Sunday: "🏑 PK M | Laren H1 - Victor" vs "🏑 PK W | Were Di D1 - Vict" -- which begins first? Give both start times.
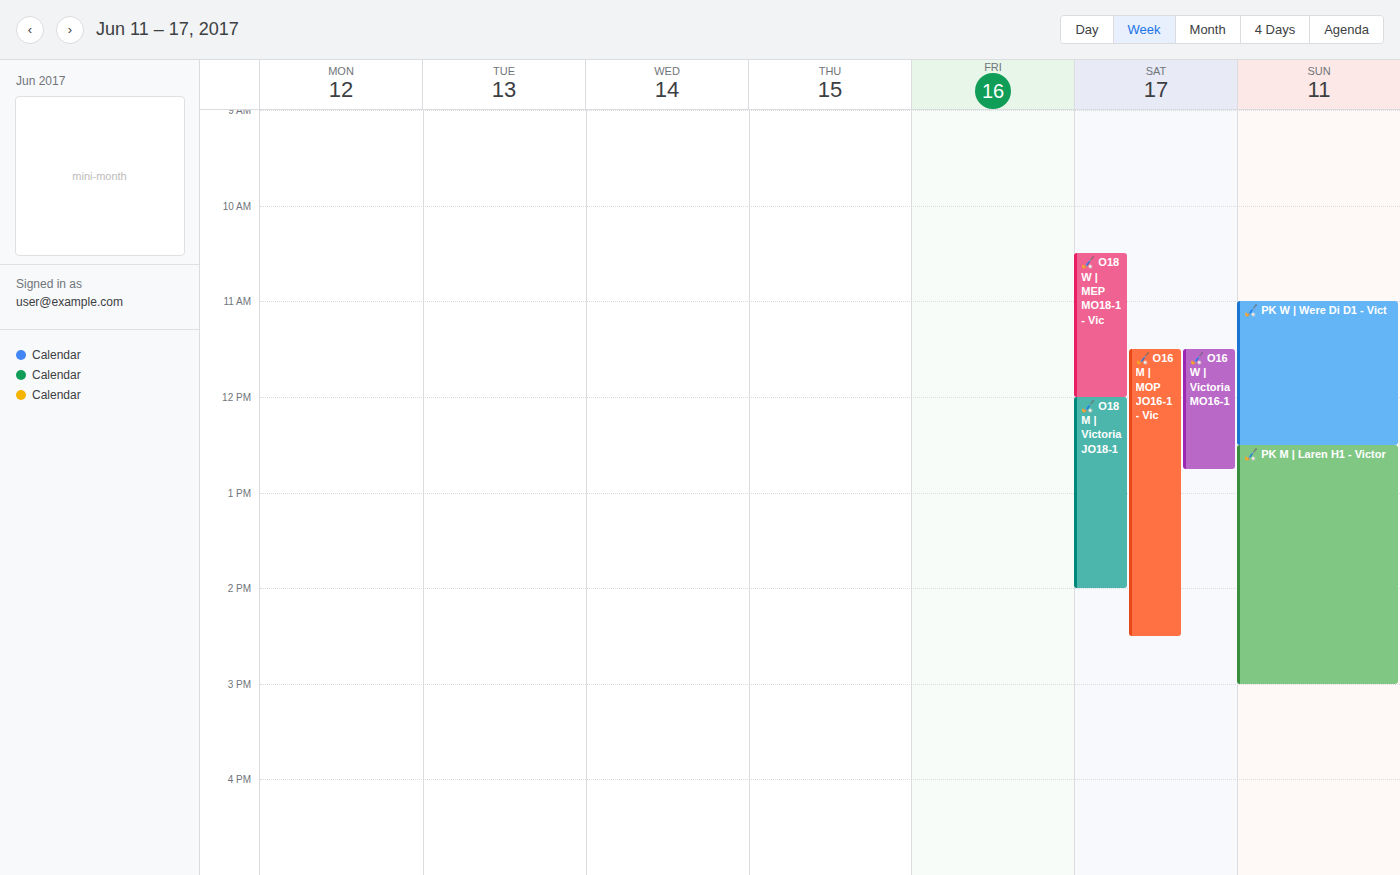
"🏑 PK W | Were Di D1 - Vict" 11:00 AM; "🏑 PK M | Laren H1 - Victor" 12:30 PM.